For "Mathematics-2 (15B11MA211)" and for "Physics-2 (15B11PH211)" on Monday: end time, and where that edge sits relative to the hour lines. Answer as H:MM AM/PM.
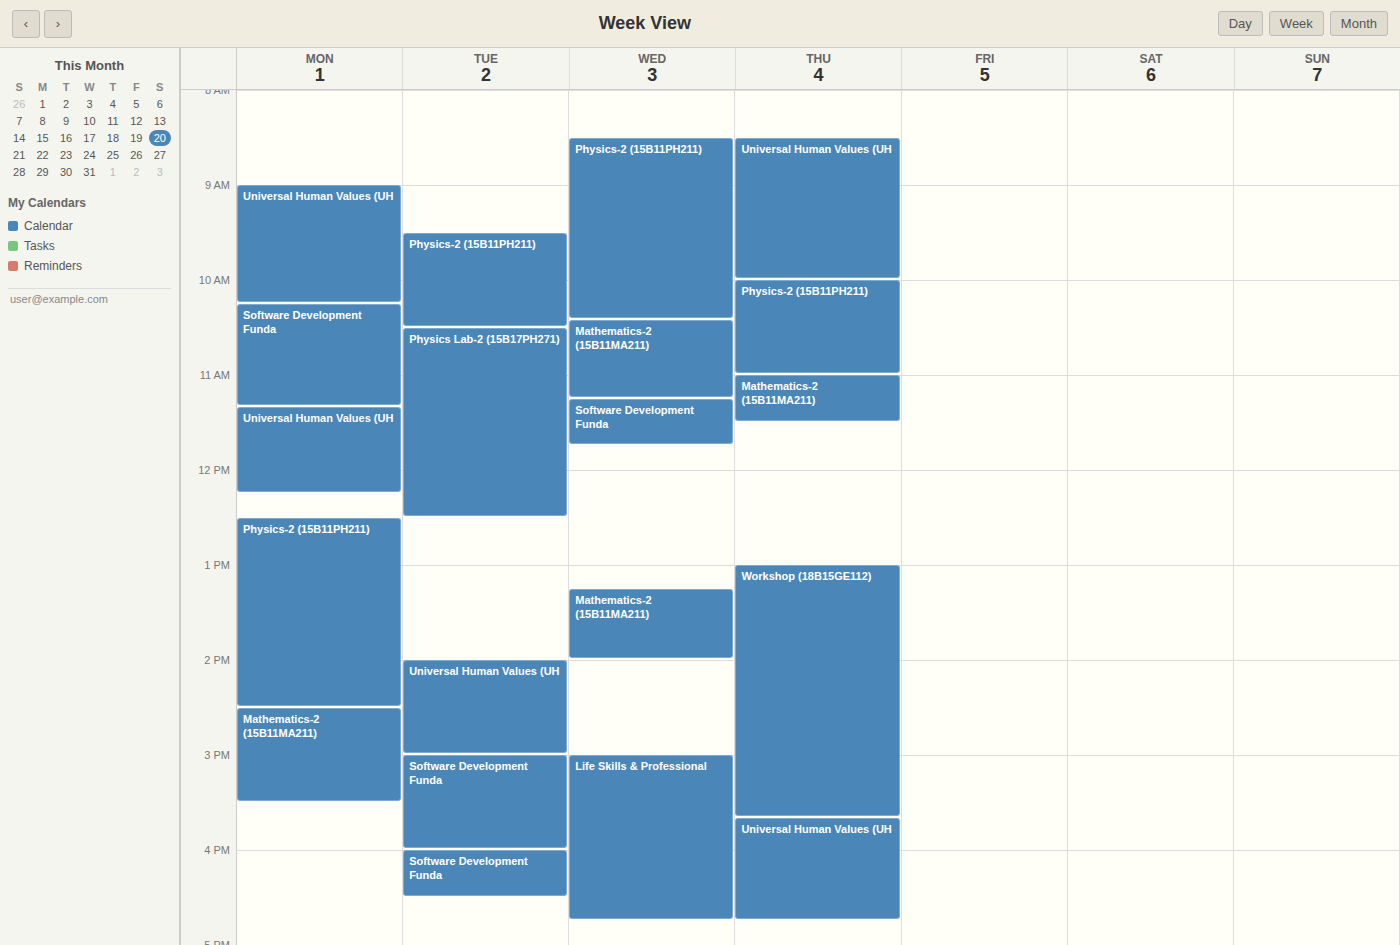
"Mathematics-2 (15B11MA211)": 3:30 PM, halfway between the 3 PM and 4 PM lines. "Physics-2 (15B11PH211)": 2:30 PM, halfway between the 2 PM and 3 PM lines.